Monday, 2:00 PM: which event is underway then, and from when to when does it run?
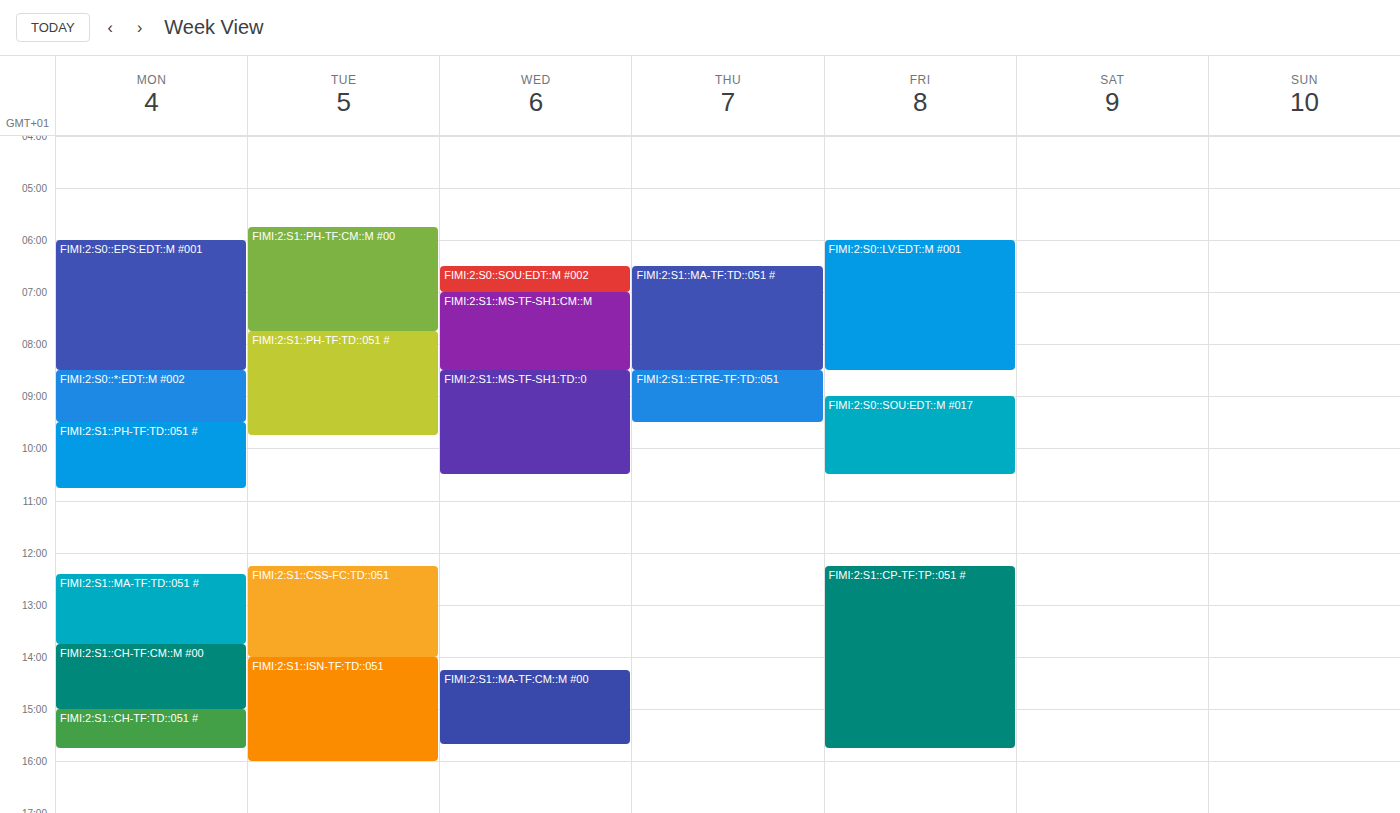
"FIMI:2:S1::CH-TF:CM::M #00", 1:45 PM to 3:00 PM